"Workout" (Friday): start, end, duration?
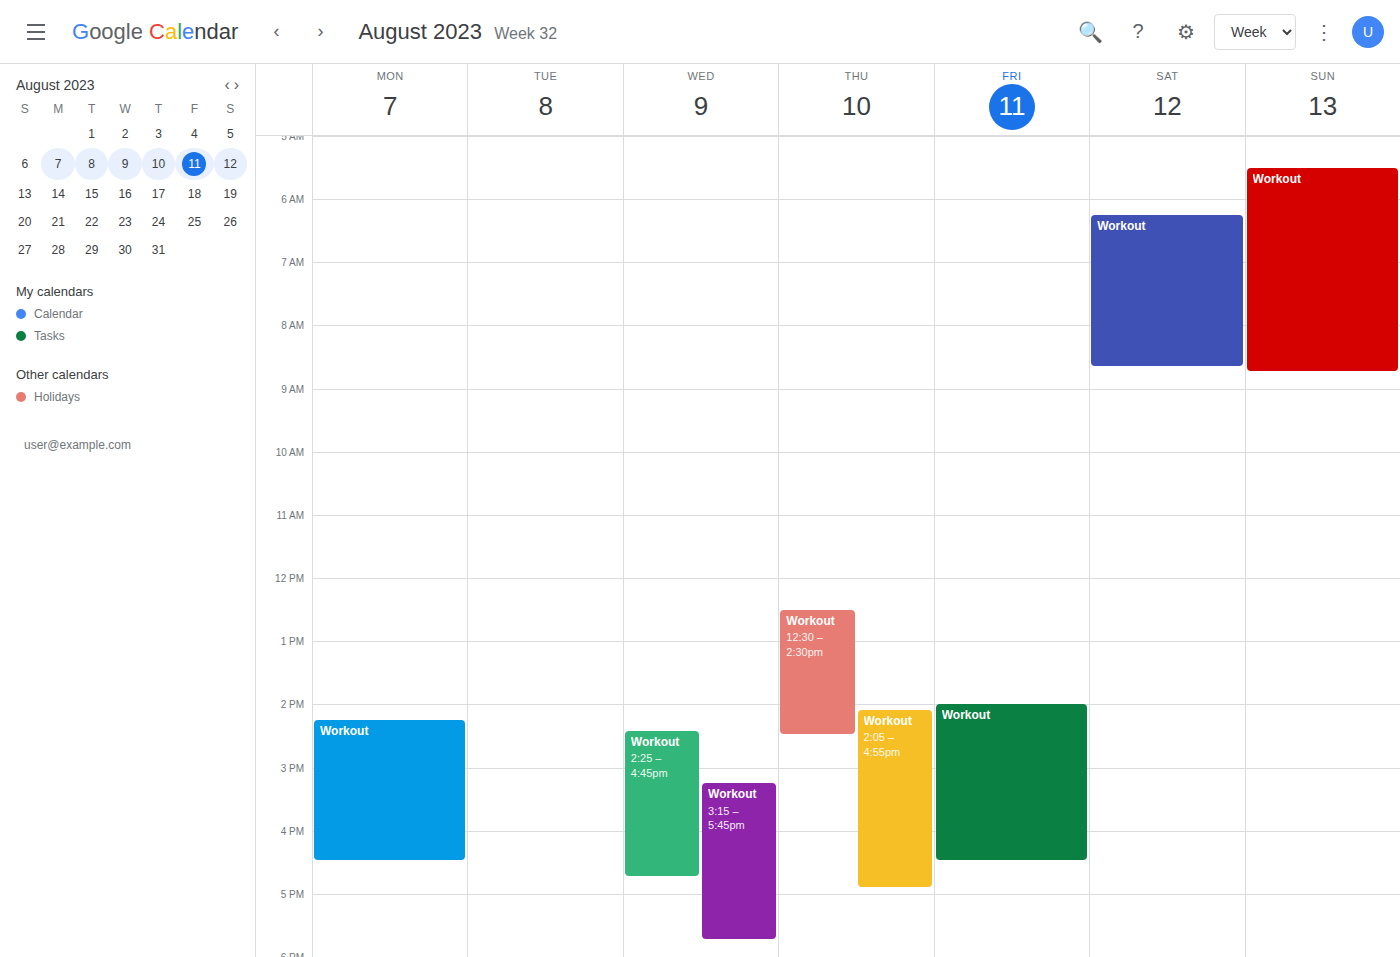
2:00 PM to 4:30 PM, 2 hours 30 minutes